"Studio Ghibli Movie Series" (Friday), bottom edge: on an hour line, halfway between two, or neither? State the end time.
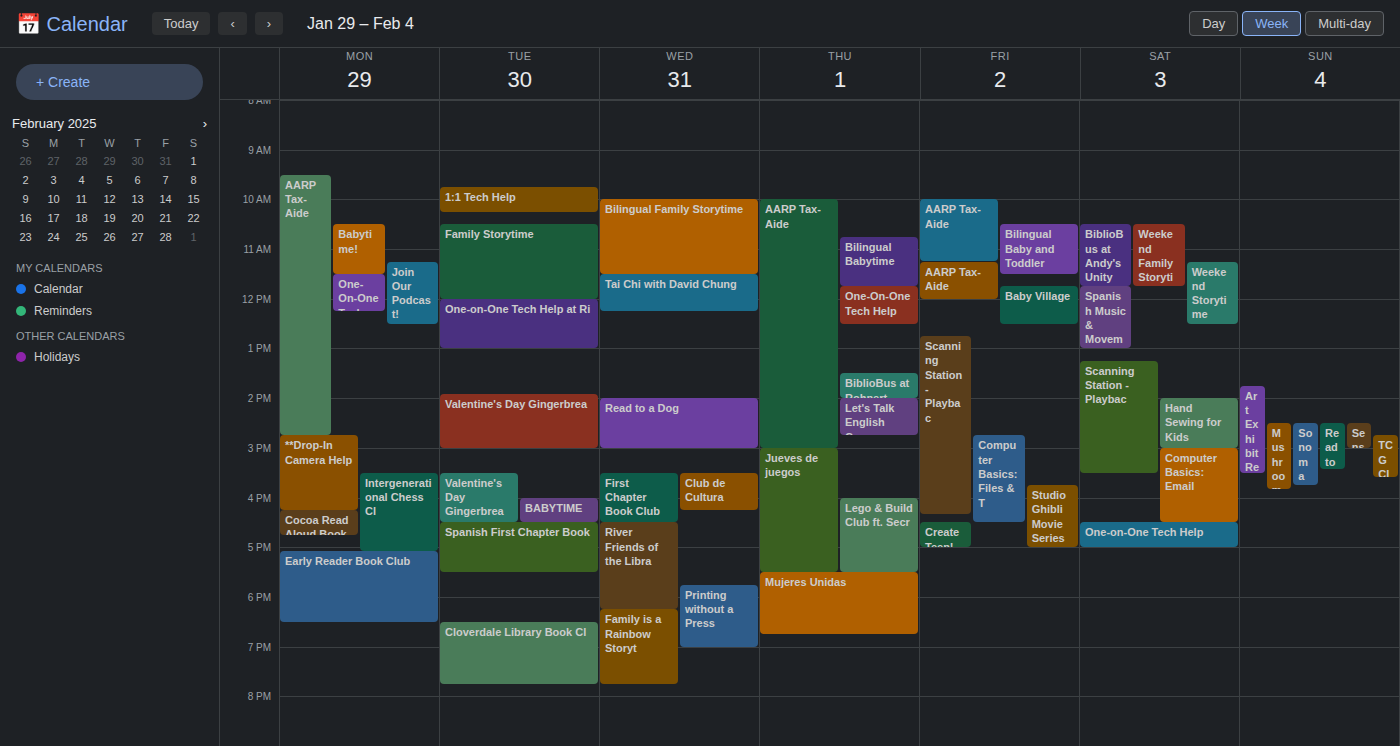
17:00 -- exactly on the 17:00 line.